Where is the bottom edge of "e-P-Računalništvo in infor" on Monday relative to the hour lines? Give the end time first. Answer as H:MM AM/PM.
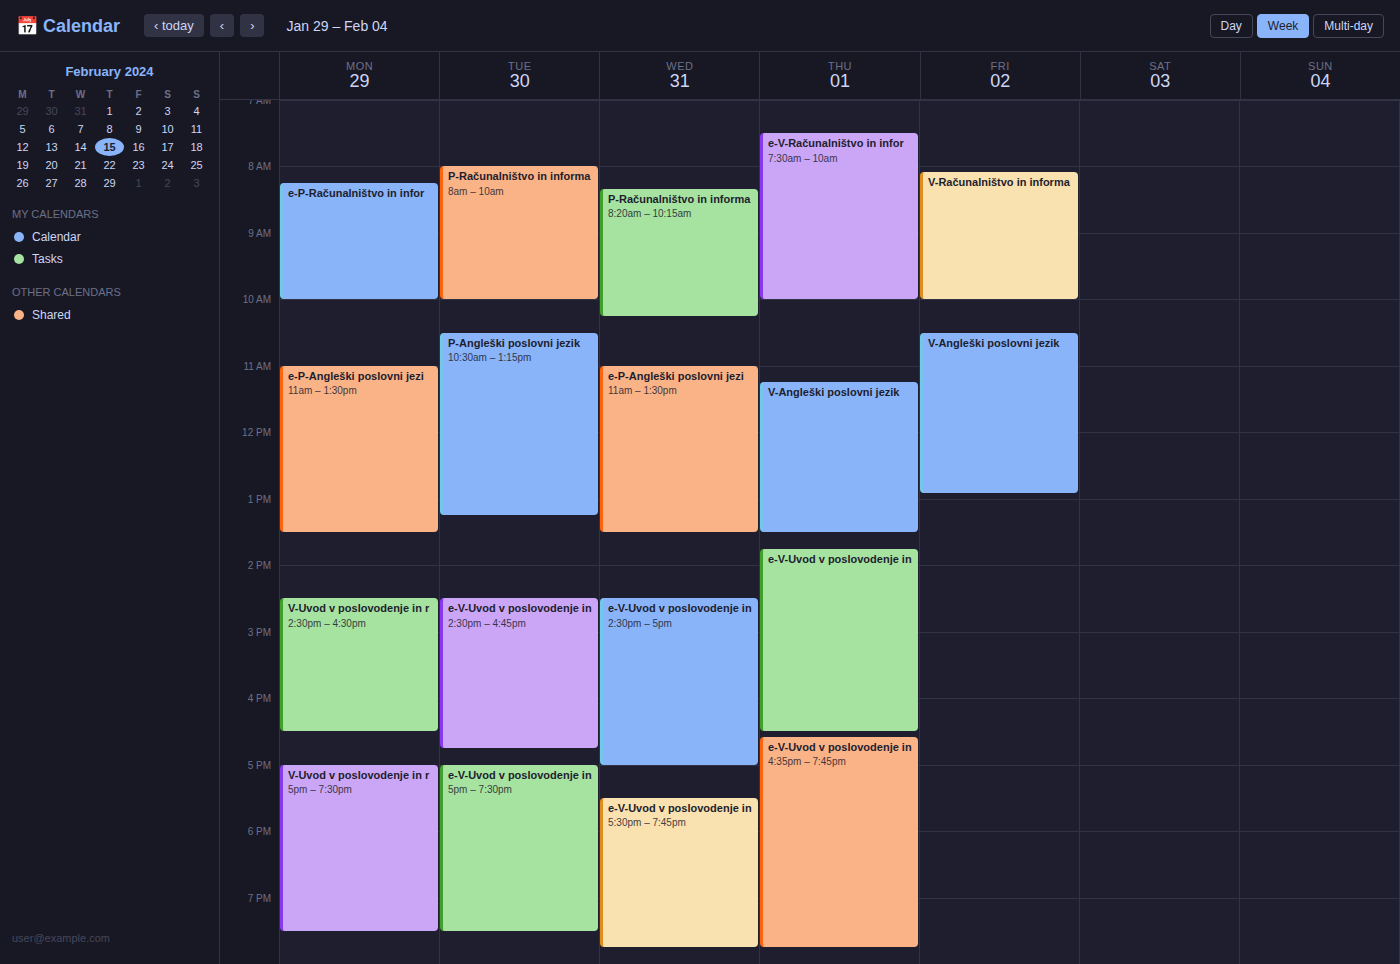
10:00 AM -- exactly on the 10 AM line.